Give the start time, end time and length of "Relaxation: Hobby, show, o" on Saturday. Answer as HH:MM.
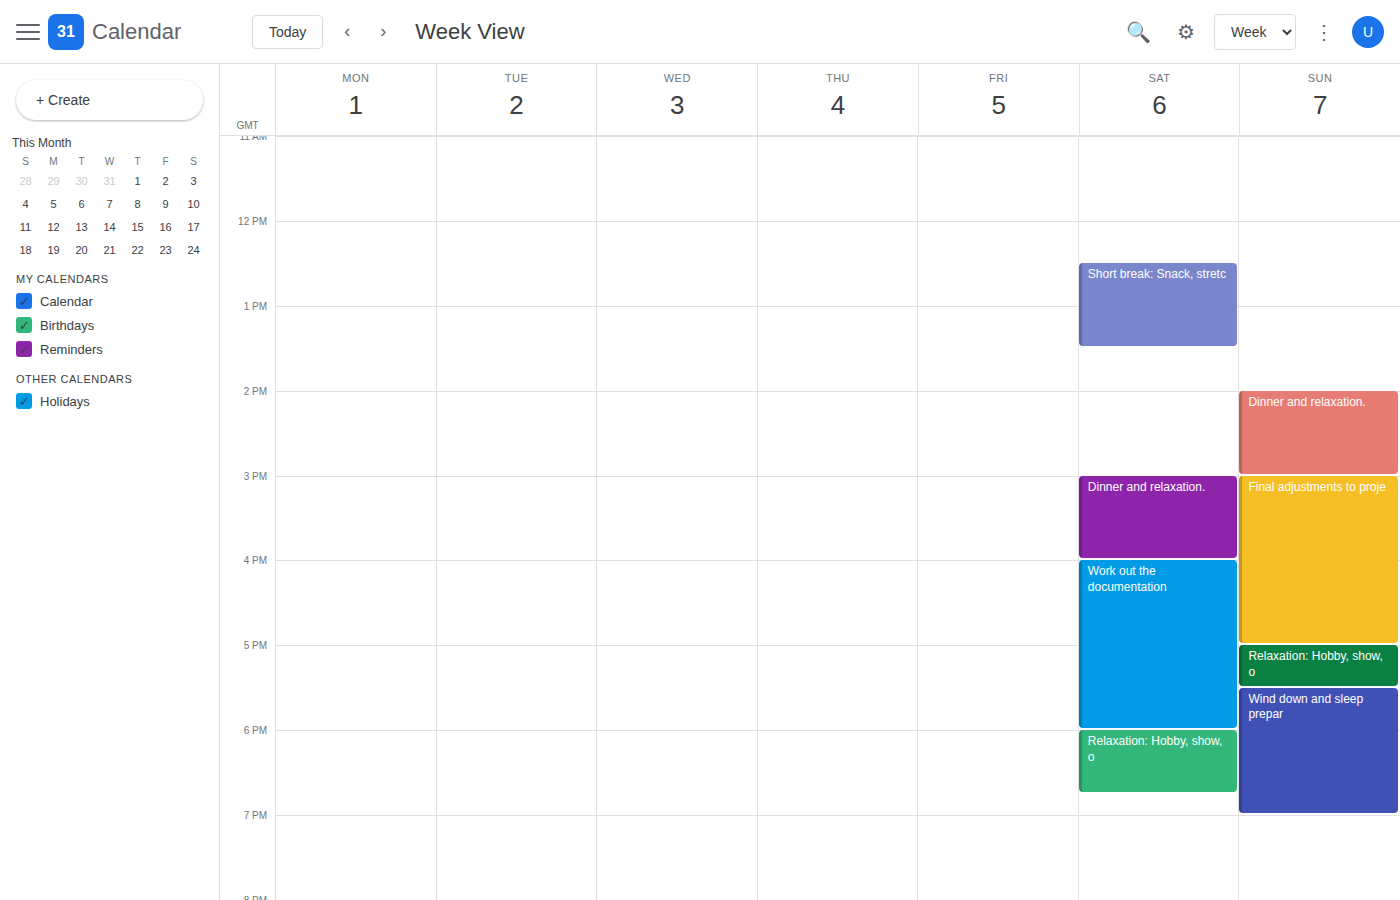
18:00 to 18:45, 45 minutes